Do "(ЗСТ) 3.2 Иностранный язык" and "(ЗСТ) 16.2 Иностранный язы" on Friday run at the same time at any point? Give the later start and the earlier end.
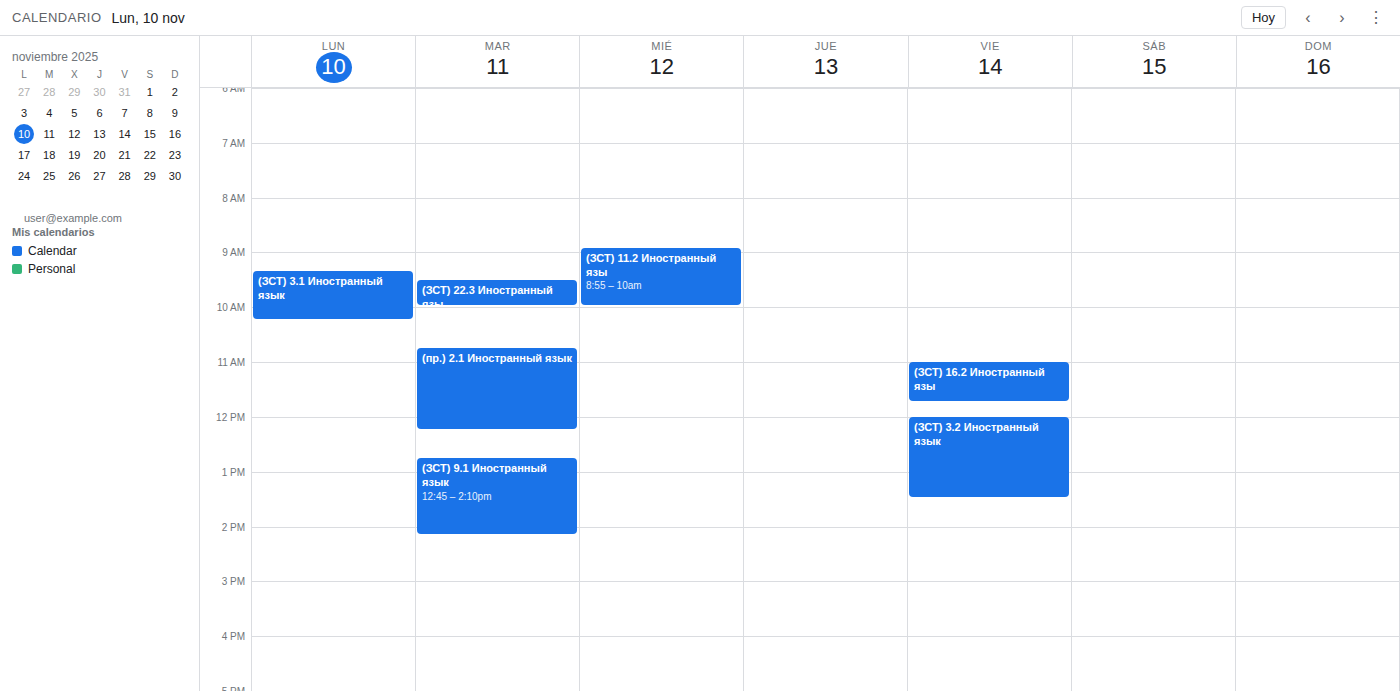
"(ЗСТ) 16.2 Иностранный язы" ends at 11:45 AM and "(ЗСТ) 3.2 Иностранный язык" starts at 12:00 PM -- no overlap.